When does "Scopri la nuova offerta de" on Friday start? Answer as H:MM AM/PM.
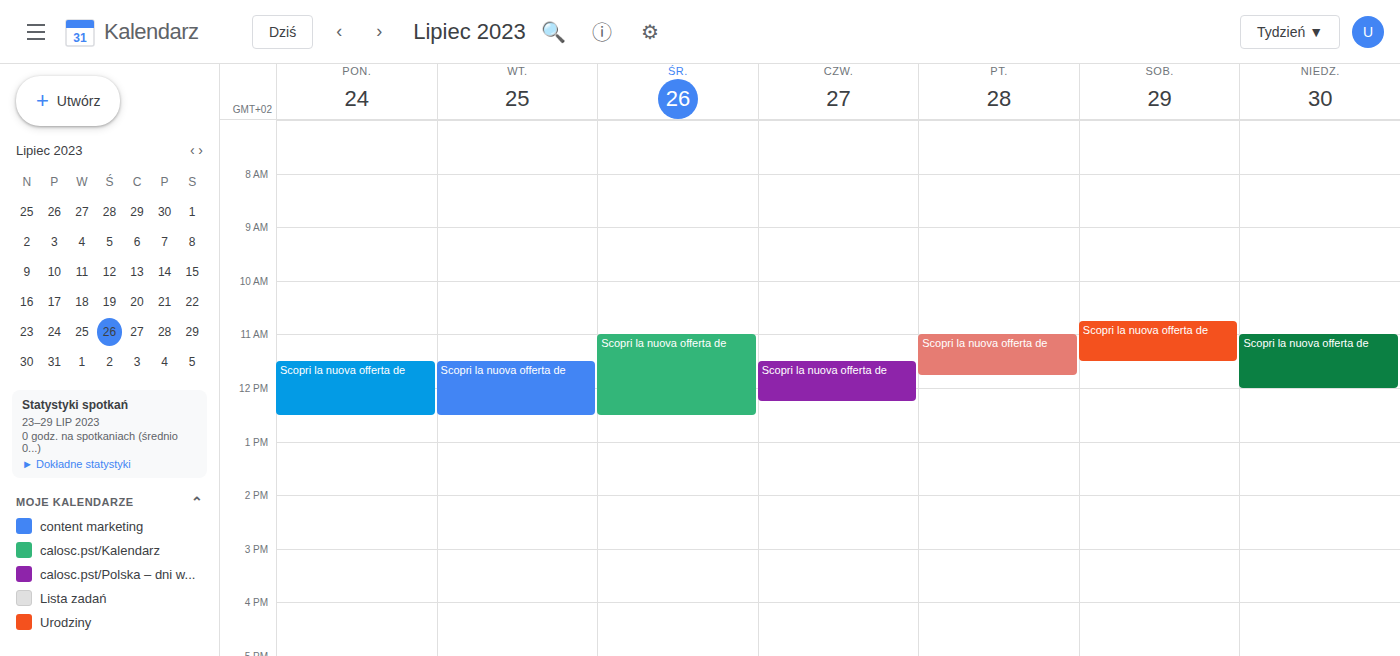
11:00 AM